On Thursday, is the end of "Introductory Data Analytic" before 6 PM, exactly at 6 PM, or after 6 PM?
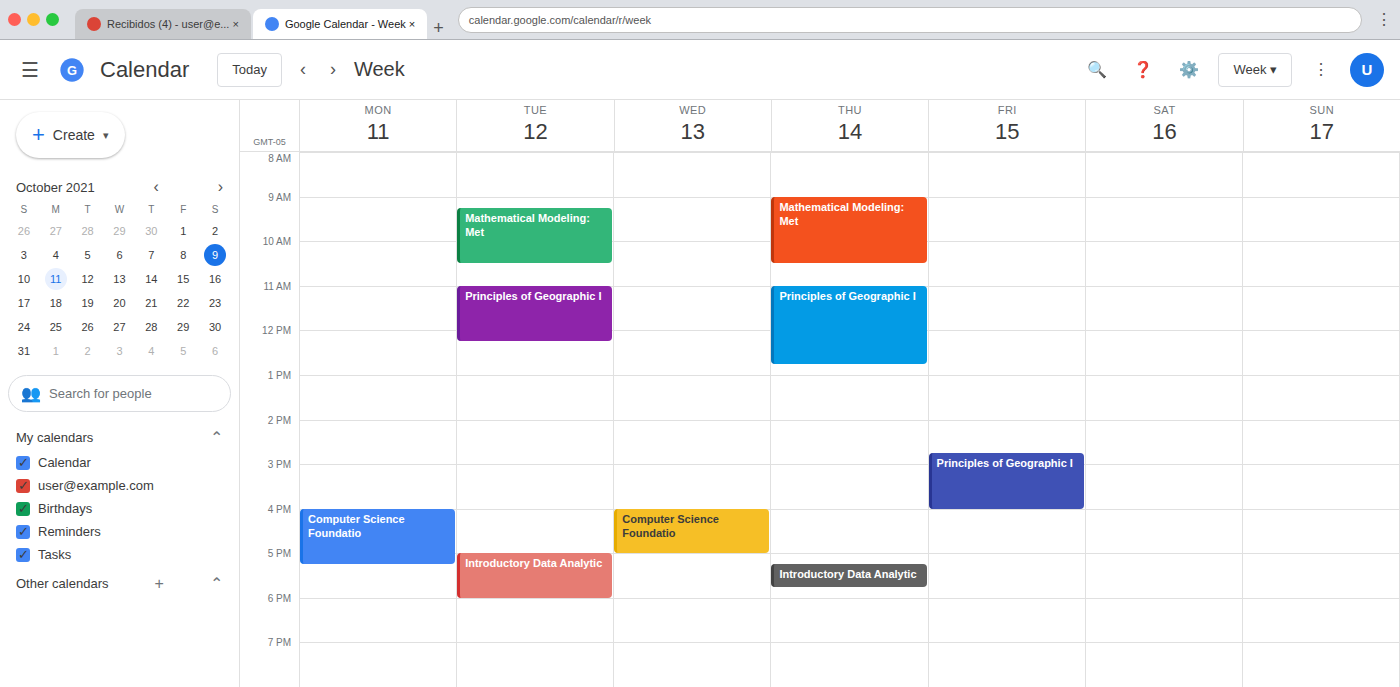
5:45 PM -- before 6 PM, 15 minutes above the 6 PM line.